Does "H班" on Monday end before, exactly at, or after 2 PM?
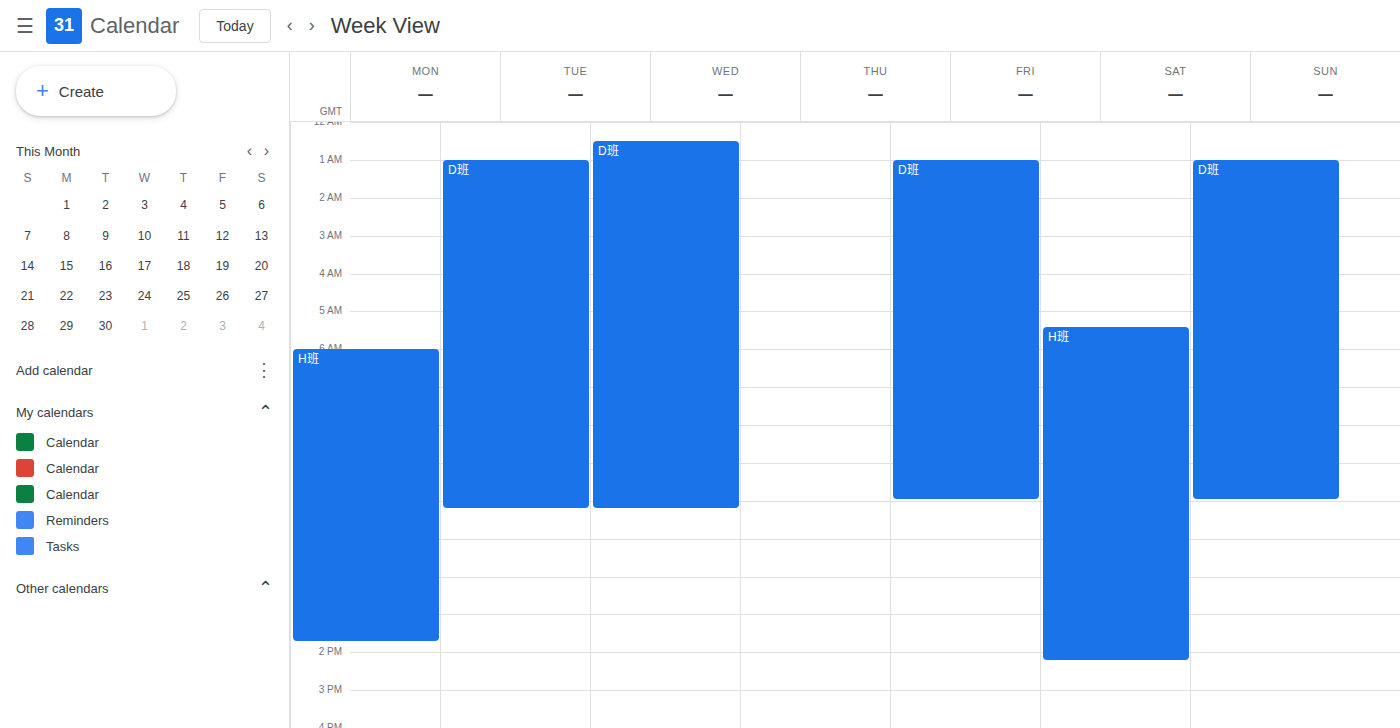
1:45 PM -- before 2 PM, 15 minutes above the 2 PM line.